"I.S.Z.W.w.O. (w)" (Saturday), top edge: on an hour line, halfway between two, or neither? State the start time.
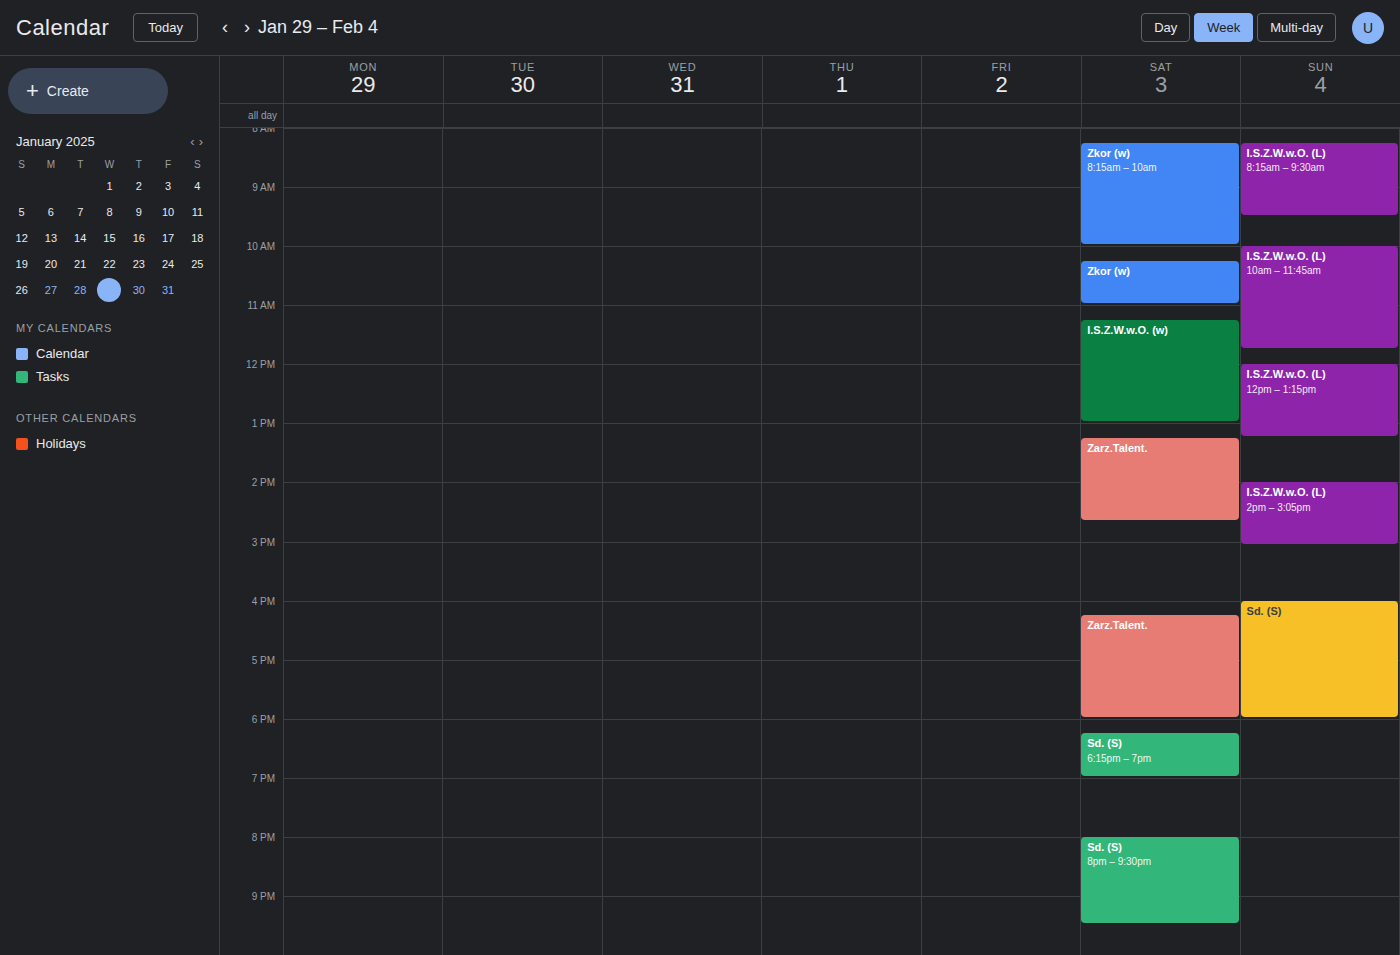
11:15 -- neither: a quarter of the way from the 11:00 line to the 12:00 line.